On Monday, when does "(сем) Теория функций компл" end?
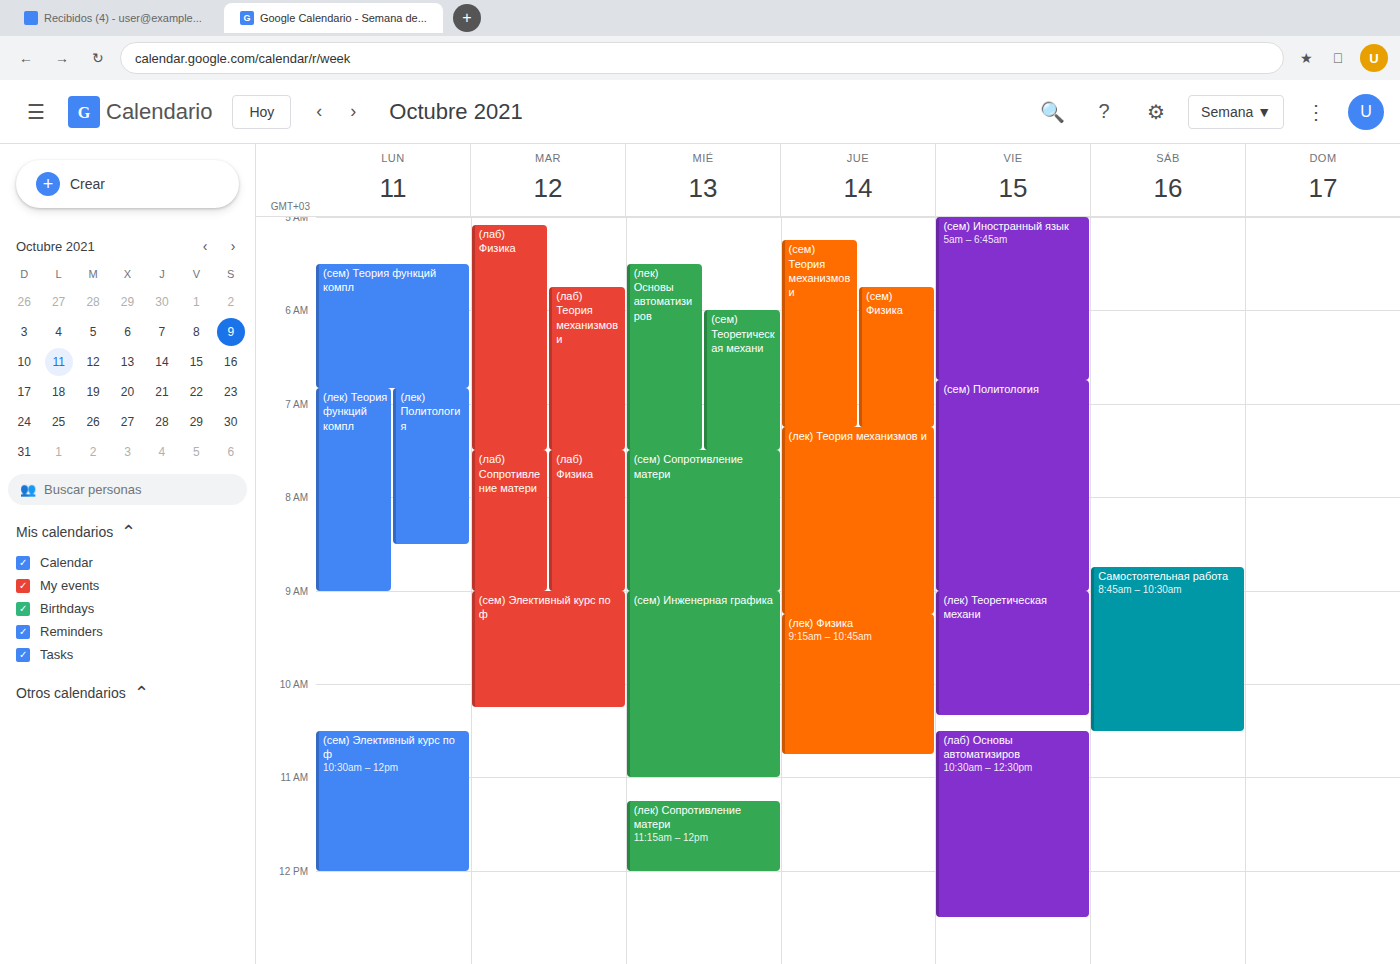
6:50 AM